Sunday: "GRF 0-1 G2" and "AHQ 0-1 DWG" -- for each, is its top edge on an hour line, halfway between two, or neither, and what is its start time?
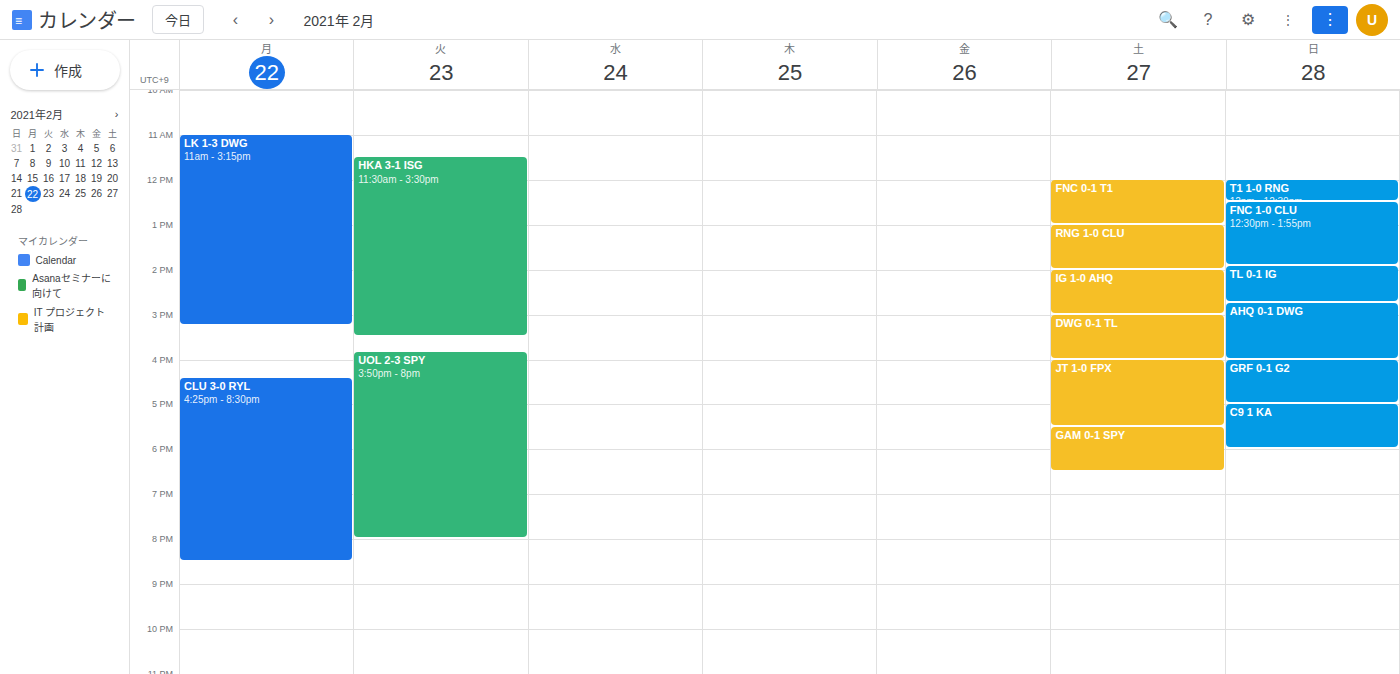
"GRF 0-1 G2": 16:00, exactly on the 16:00 line. "AHQ 0-1 DWG": 14:45, neither: three quarters of the way from the 14:00 line to the 15:00 line.